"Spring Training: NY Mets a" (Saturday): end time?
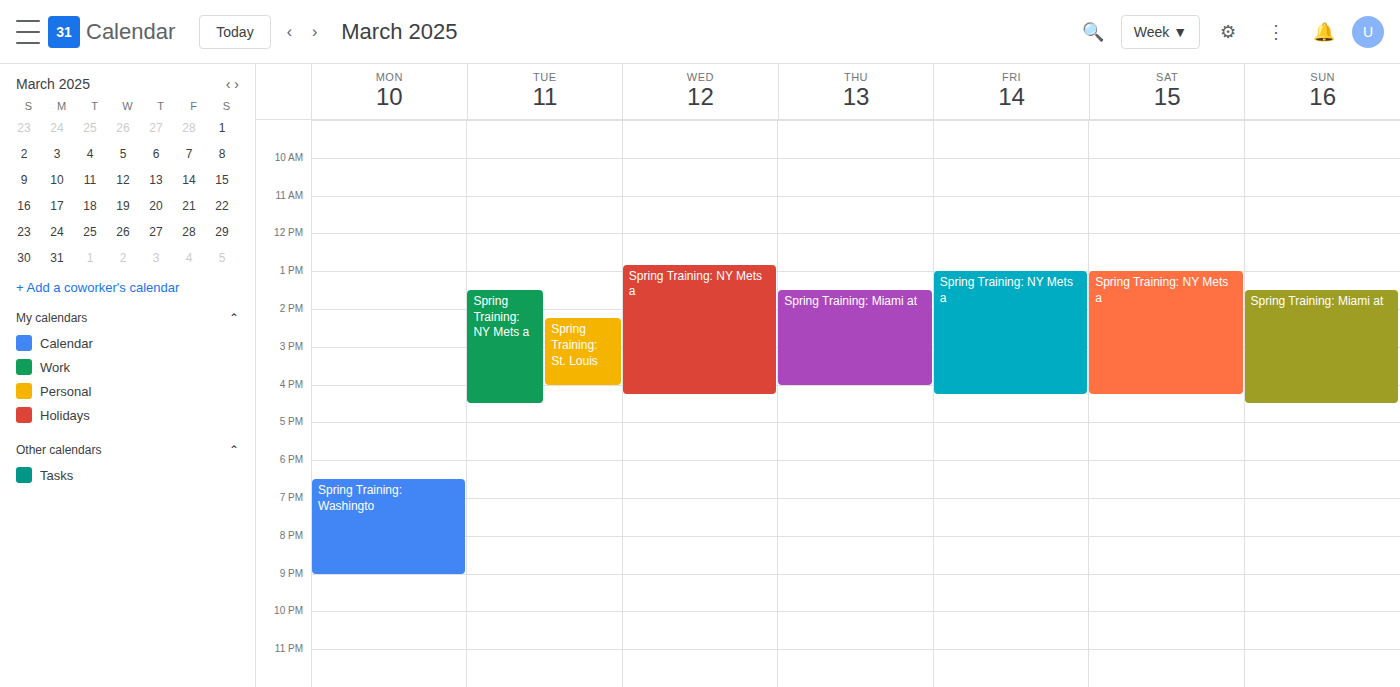
4:15 PM